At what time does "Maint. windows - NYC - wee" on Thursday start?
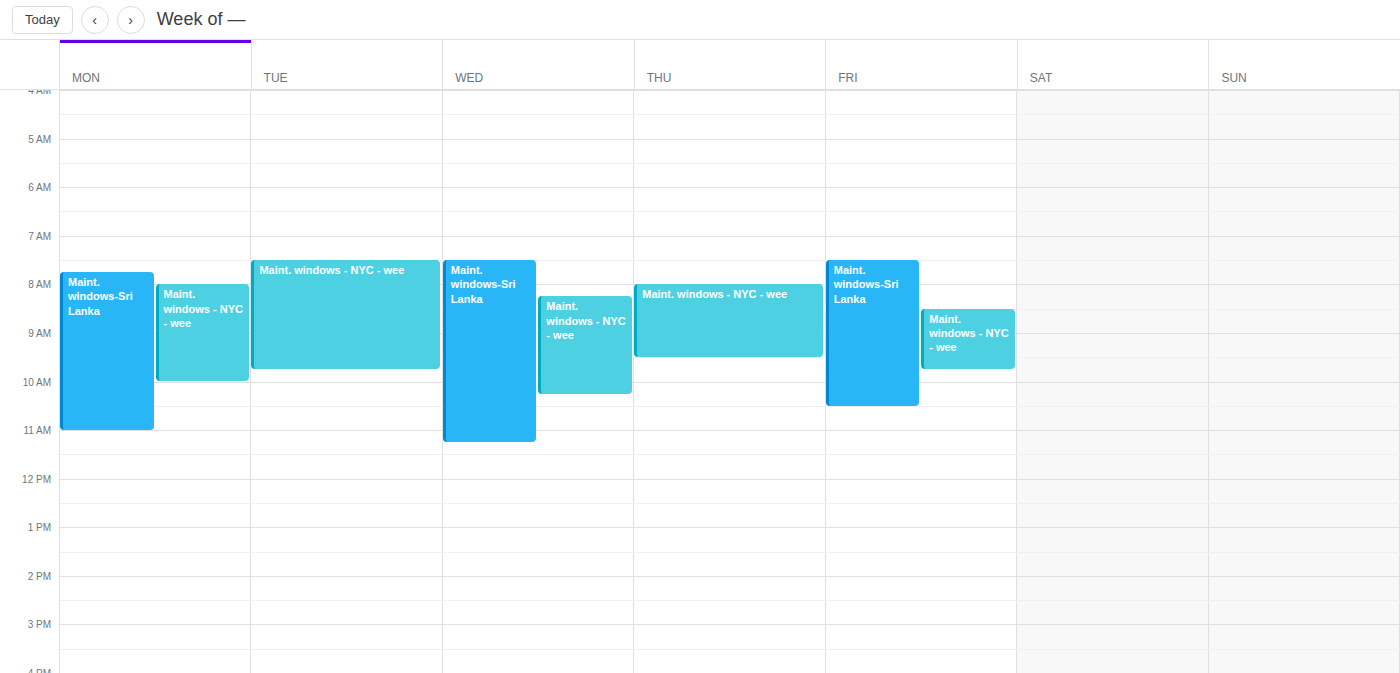
08:00